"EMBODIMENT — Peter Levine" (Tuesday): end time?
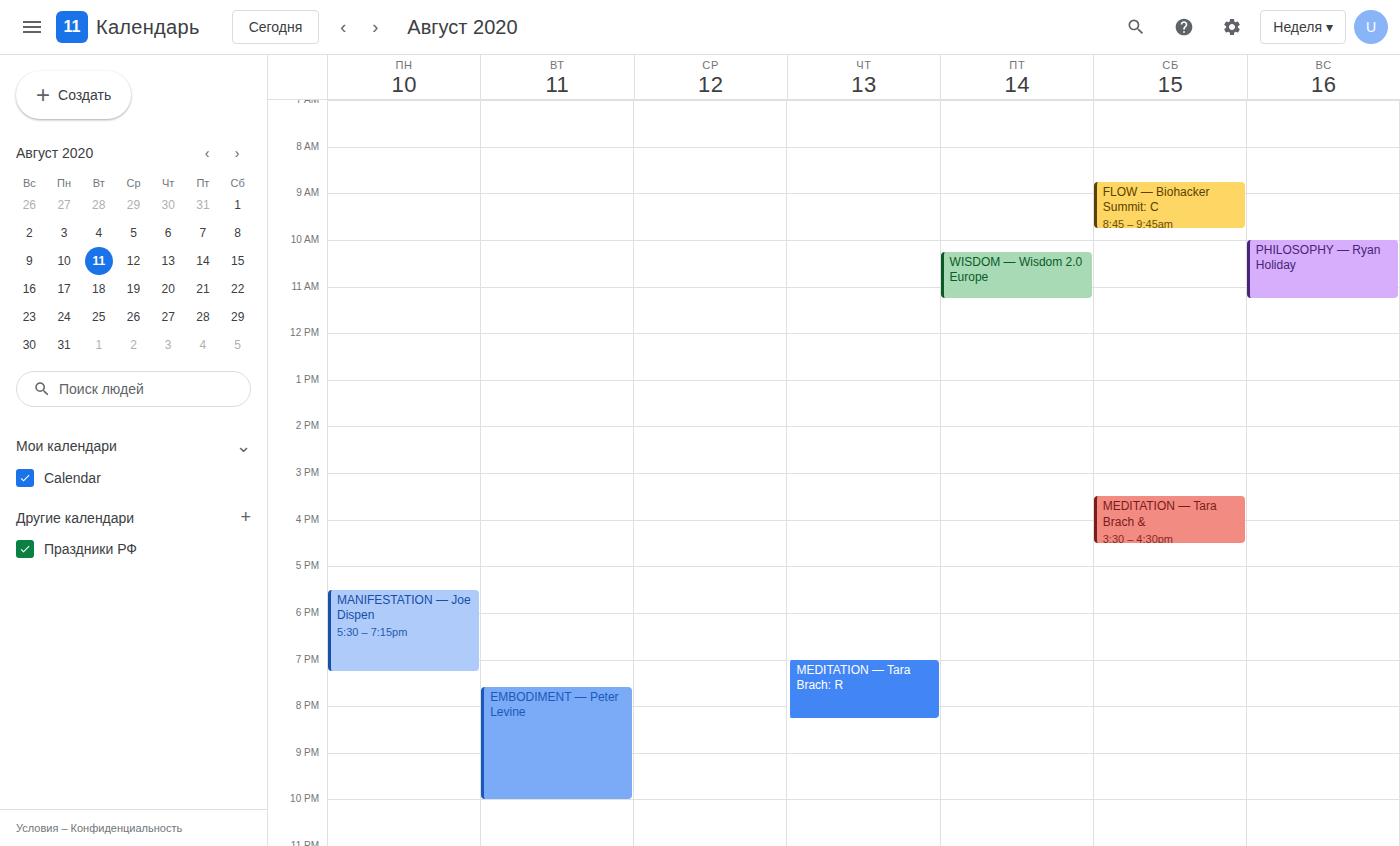
10:00 PM